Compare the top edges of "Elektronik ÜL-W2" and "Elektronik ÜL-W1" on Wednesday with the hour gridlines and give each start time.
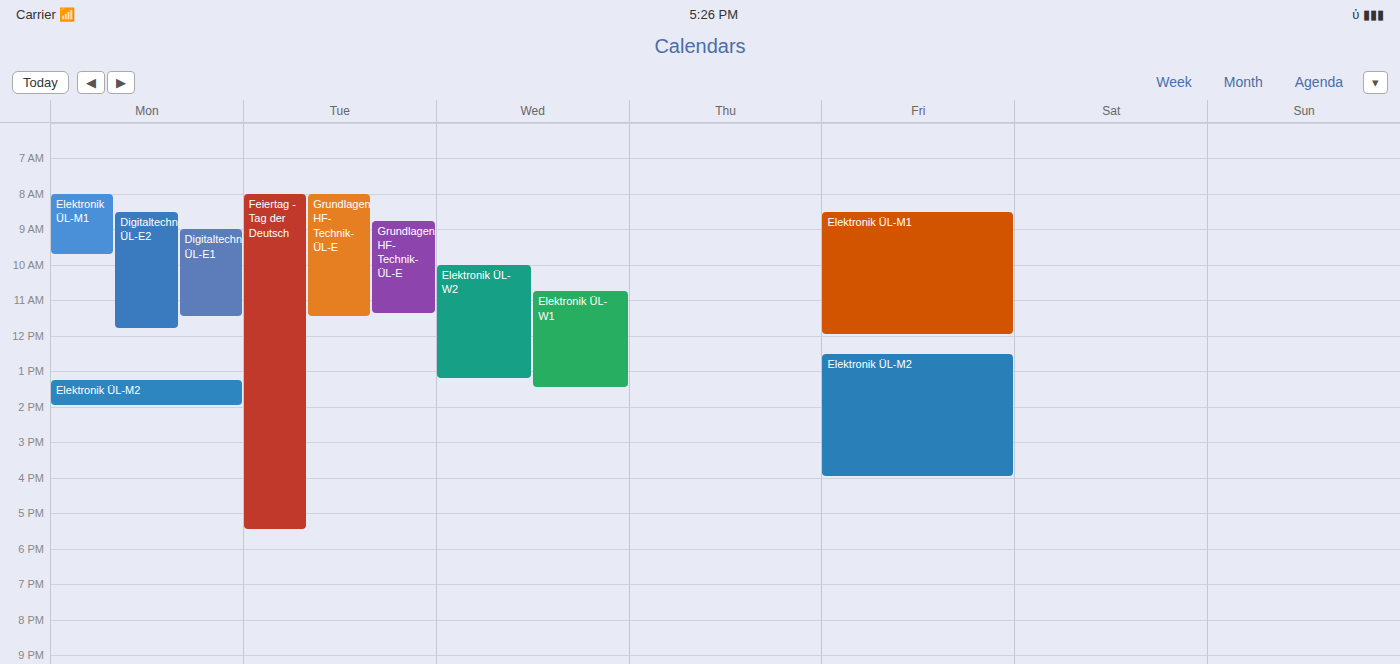
"Elektronik ÜL-W2": 10:00 AM, exactly on the 10 AM line. "Elektronik ÜL-W1": 10:45 AM, neither: three quarters of the way from the 10 AM line to the 11 AM line.